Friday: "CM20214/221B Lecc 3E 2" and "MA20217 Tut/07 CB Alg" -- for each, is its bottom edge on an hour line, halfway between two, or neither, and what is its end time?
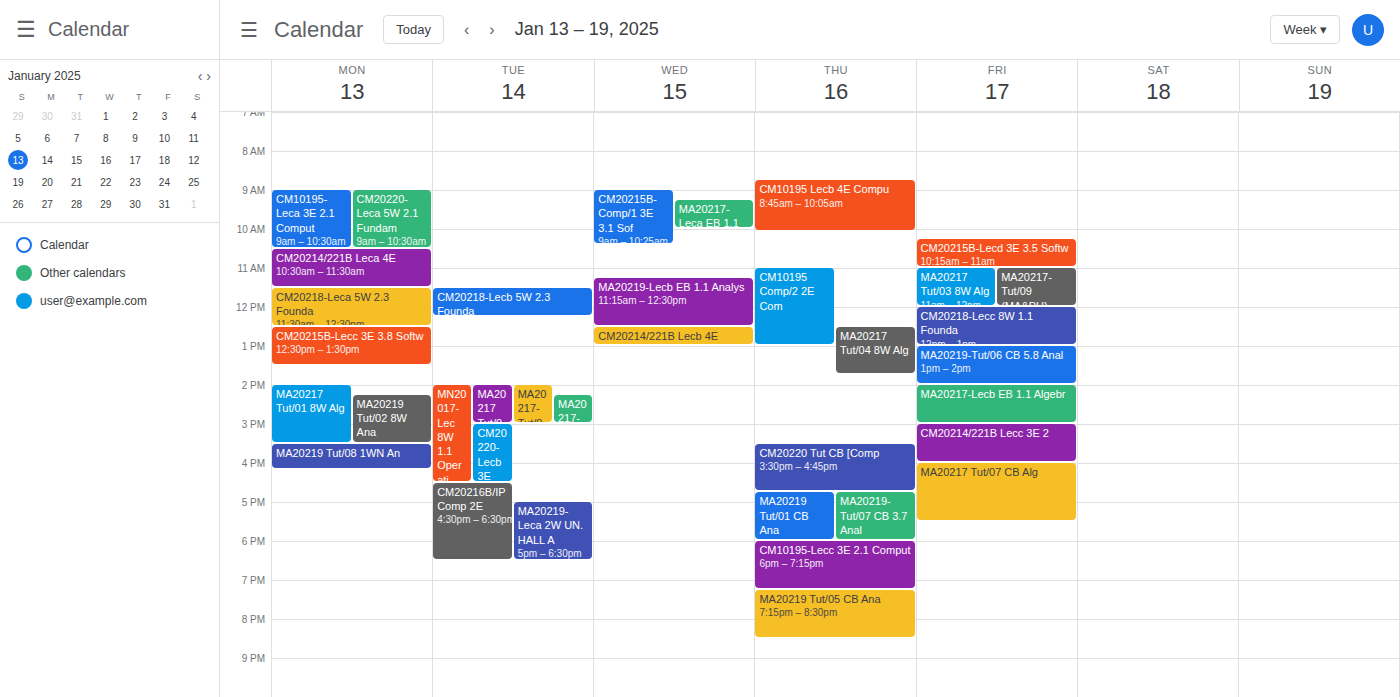
"CM20214/221B Lecc 3E 2": 4:00 PM, exactly on the 4 PM line. "MA20217 Tut/07 CB Alg": 5:30 PM, halfway between the 5 PM and 6 PM lines.